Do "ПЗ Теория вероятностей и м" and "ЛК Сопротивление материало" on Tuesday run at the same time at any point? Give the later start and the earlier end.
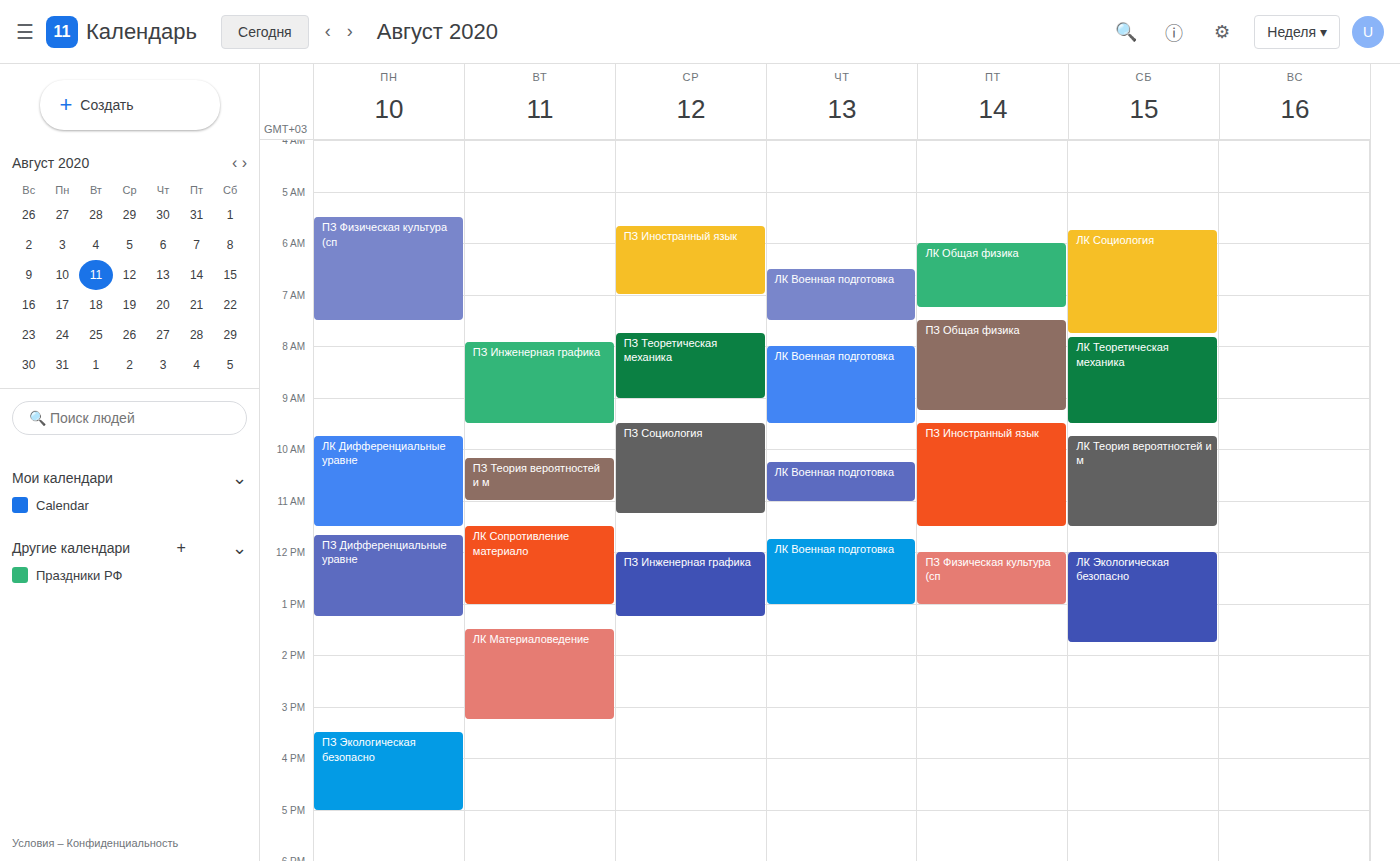
"ПЗ Теория вероятностей и м" ends at 11:00 AM and "ЛК Сопротивление материало" starts at 11:30 AM -- no overlap.